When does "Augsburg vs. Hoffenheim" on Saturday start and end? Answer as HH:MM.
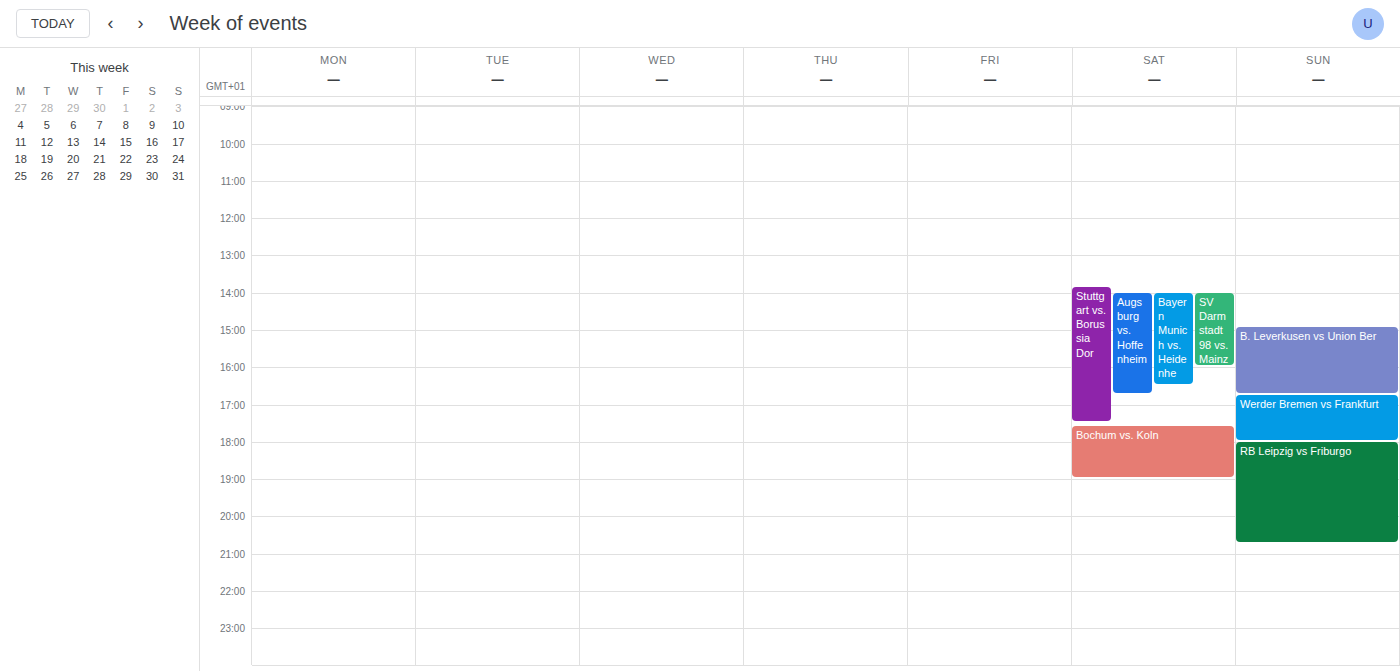
14:00 to 16:45